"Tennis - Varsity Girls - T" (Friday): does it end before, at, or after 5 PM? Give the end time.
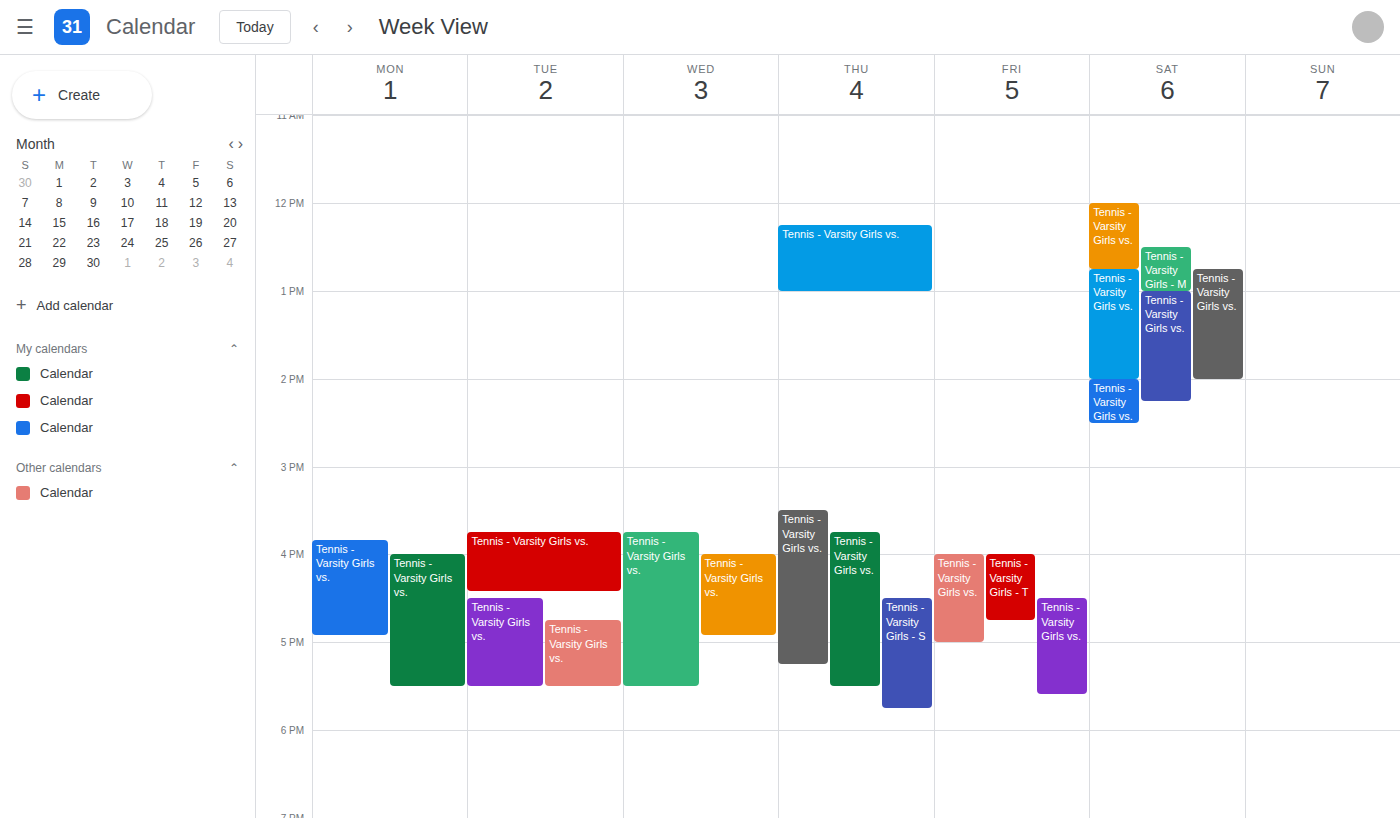
4:45 PM -- before 5 PM, 15 minutes above the 5 PM line.